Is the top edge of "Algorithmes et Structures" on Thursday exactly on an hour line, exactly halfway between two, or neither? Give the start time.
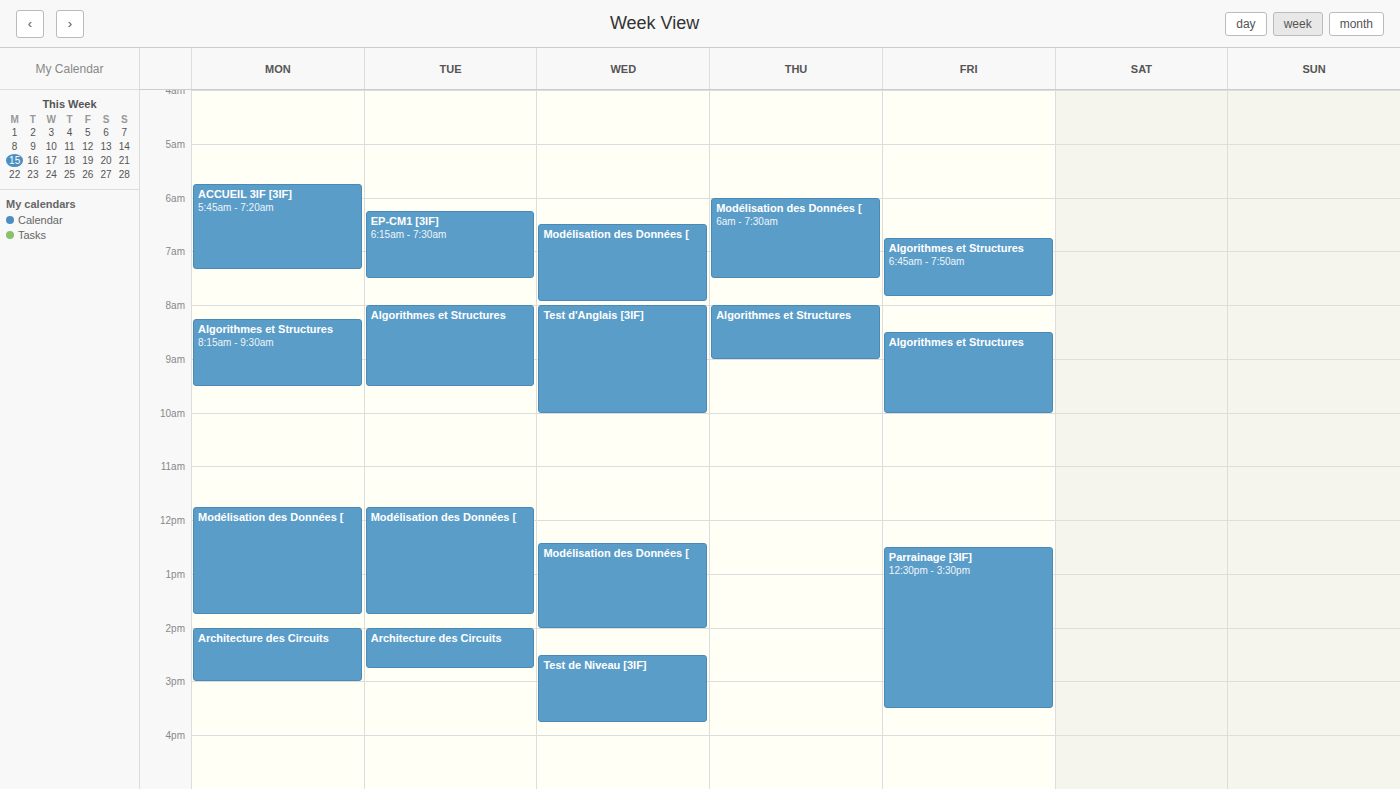
8:00 AM -- exactly on the 8 AM line.